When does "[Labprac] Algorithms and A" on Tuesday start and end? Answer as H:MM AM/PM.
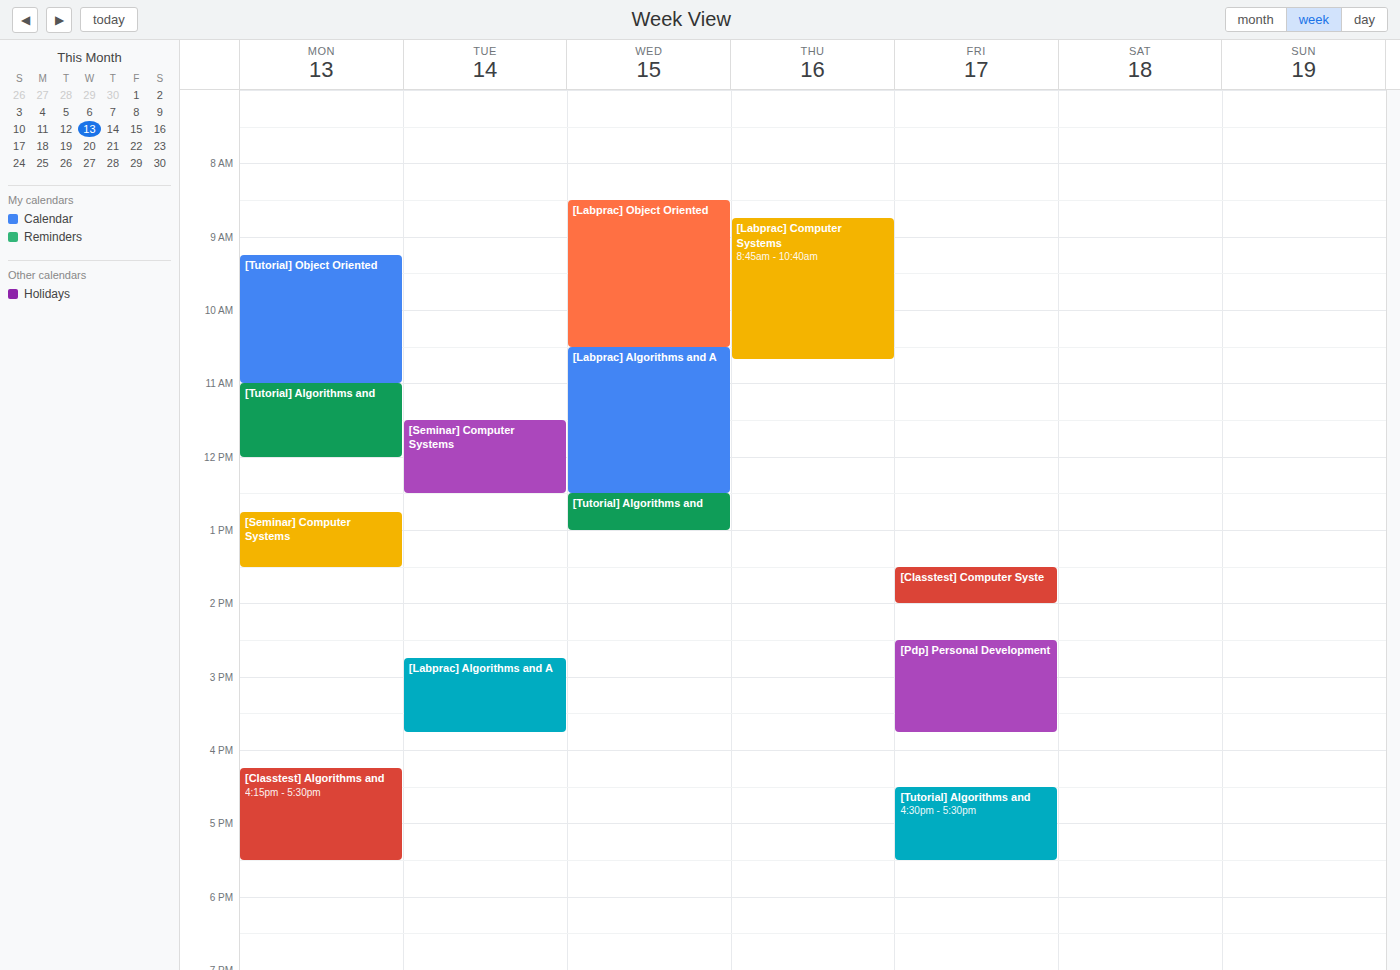
2:45 PM to 3:45 PM